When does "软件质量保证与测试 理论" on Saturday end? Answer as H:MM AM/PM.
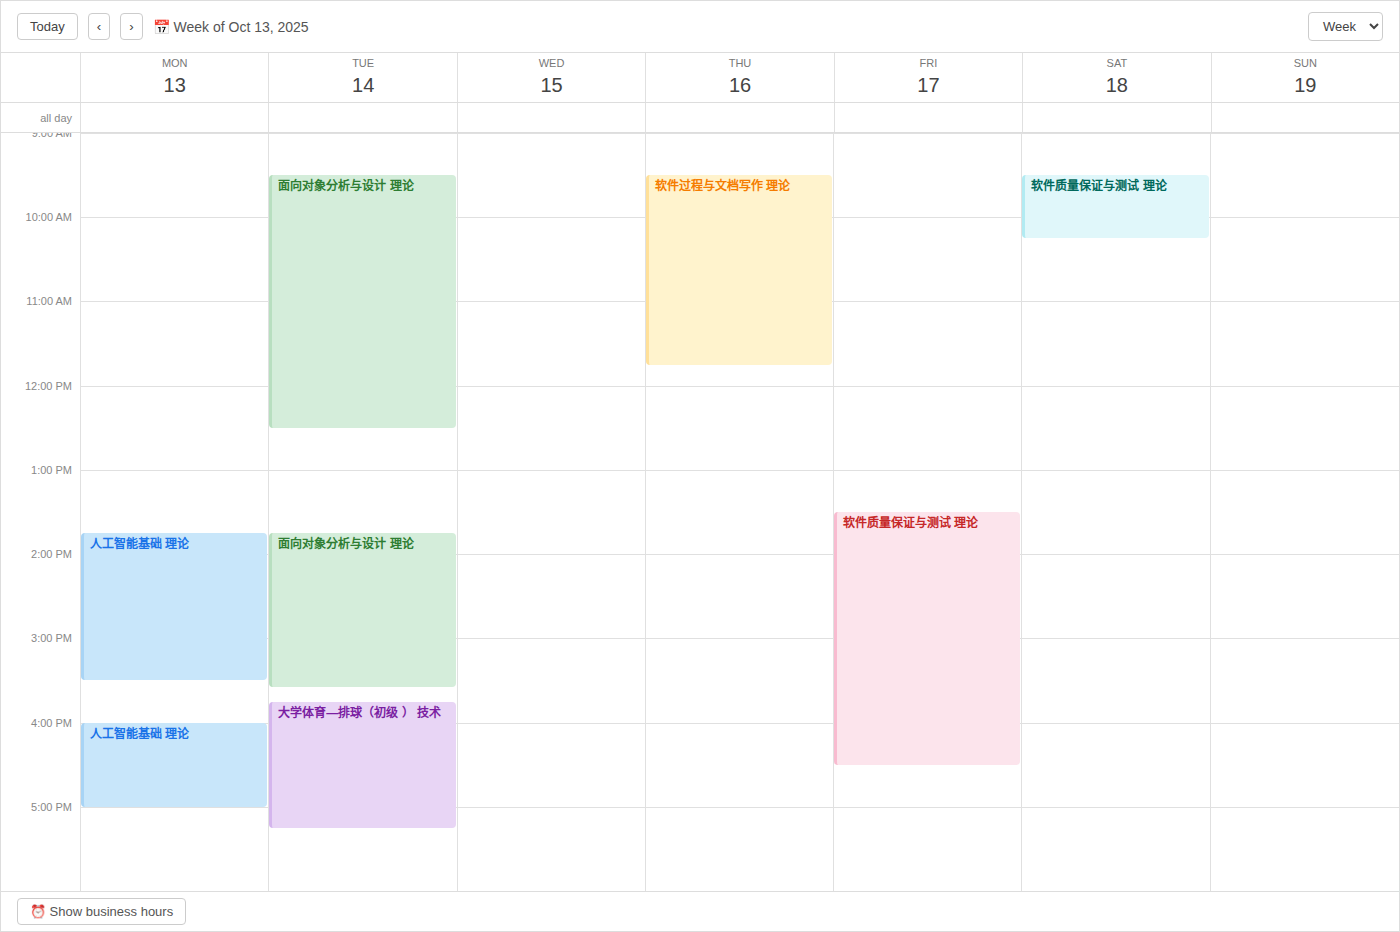
10:15 AM